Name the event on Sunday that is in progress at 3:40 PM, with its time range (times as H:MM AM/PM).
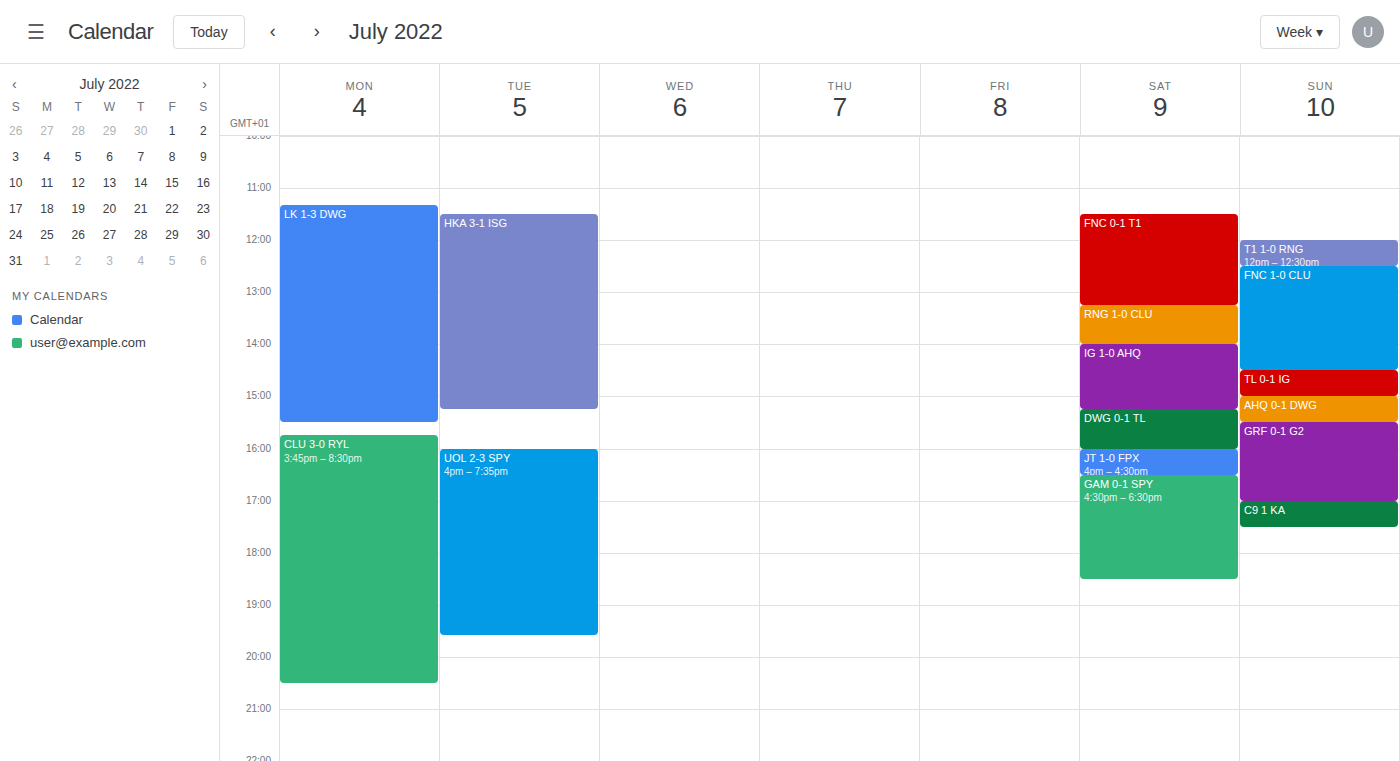
"GRF 0-1 G2", 3:30 PM to 5:00 PM